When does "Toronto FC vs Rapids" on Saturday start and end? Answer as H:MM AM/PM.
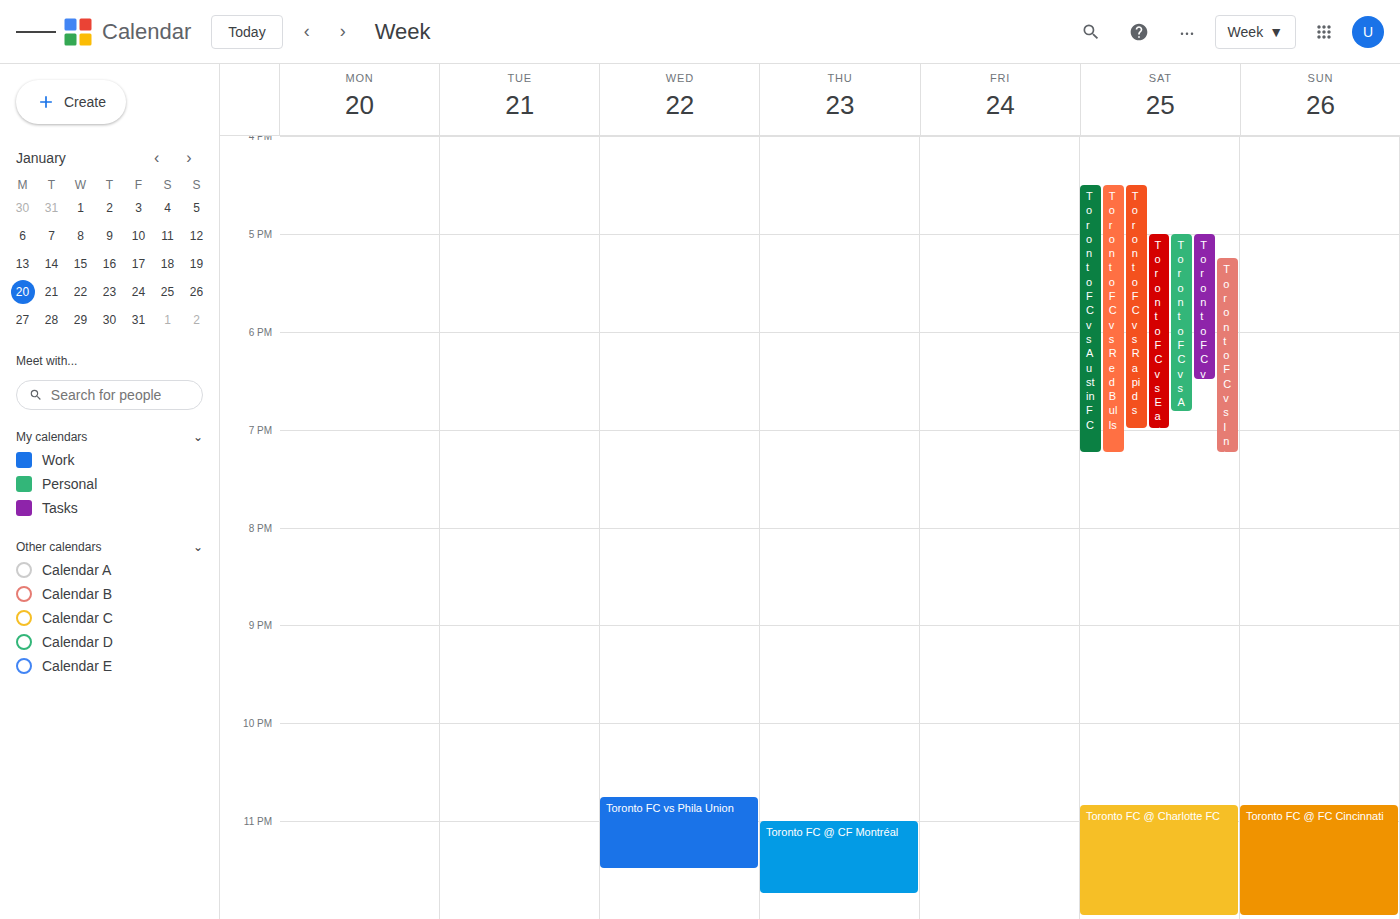
4:30 PM to 7:00 PM